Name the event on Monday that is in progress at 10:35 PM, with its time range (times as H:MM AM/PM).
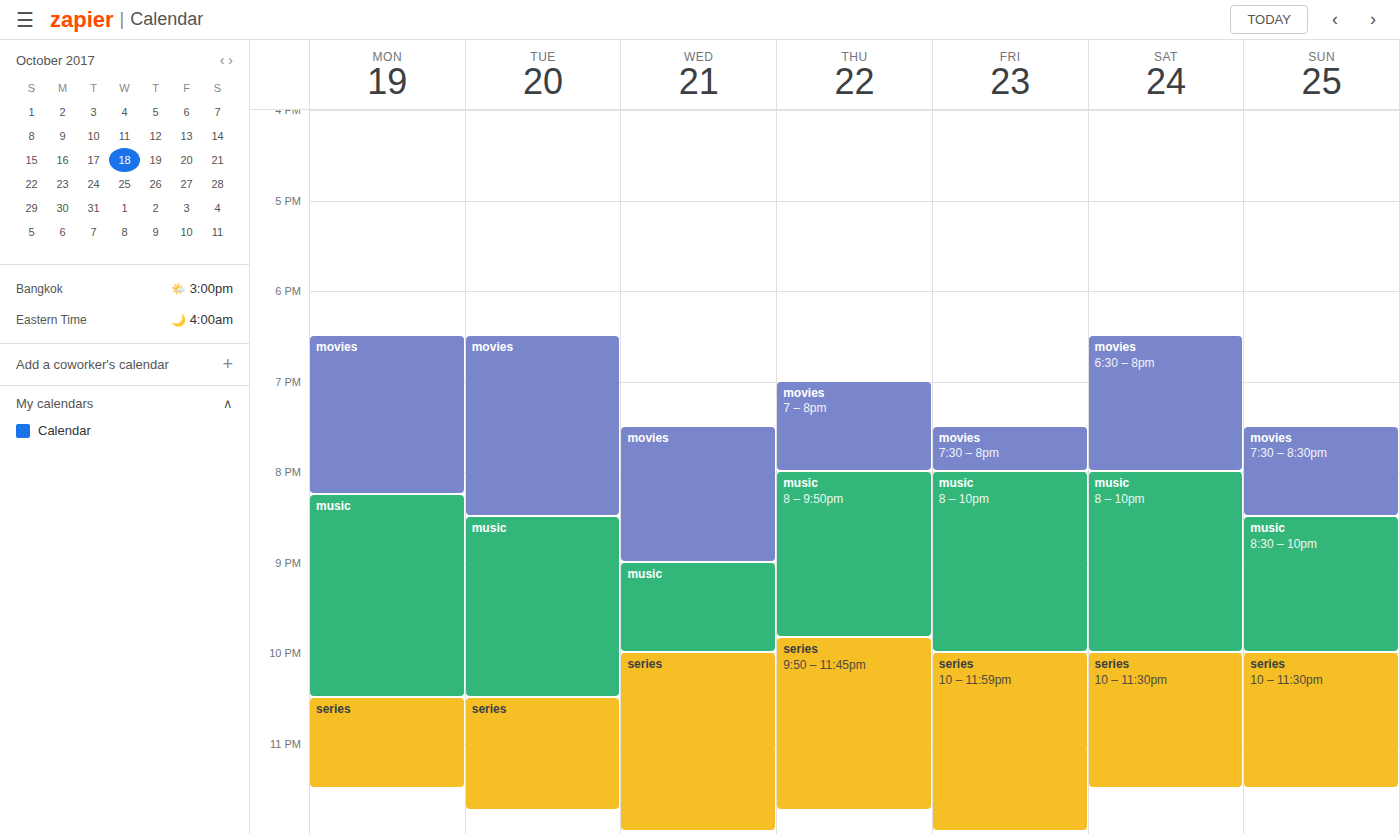
"series", 10:30 PM to 11:30 PM